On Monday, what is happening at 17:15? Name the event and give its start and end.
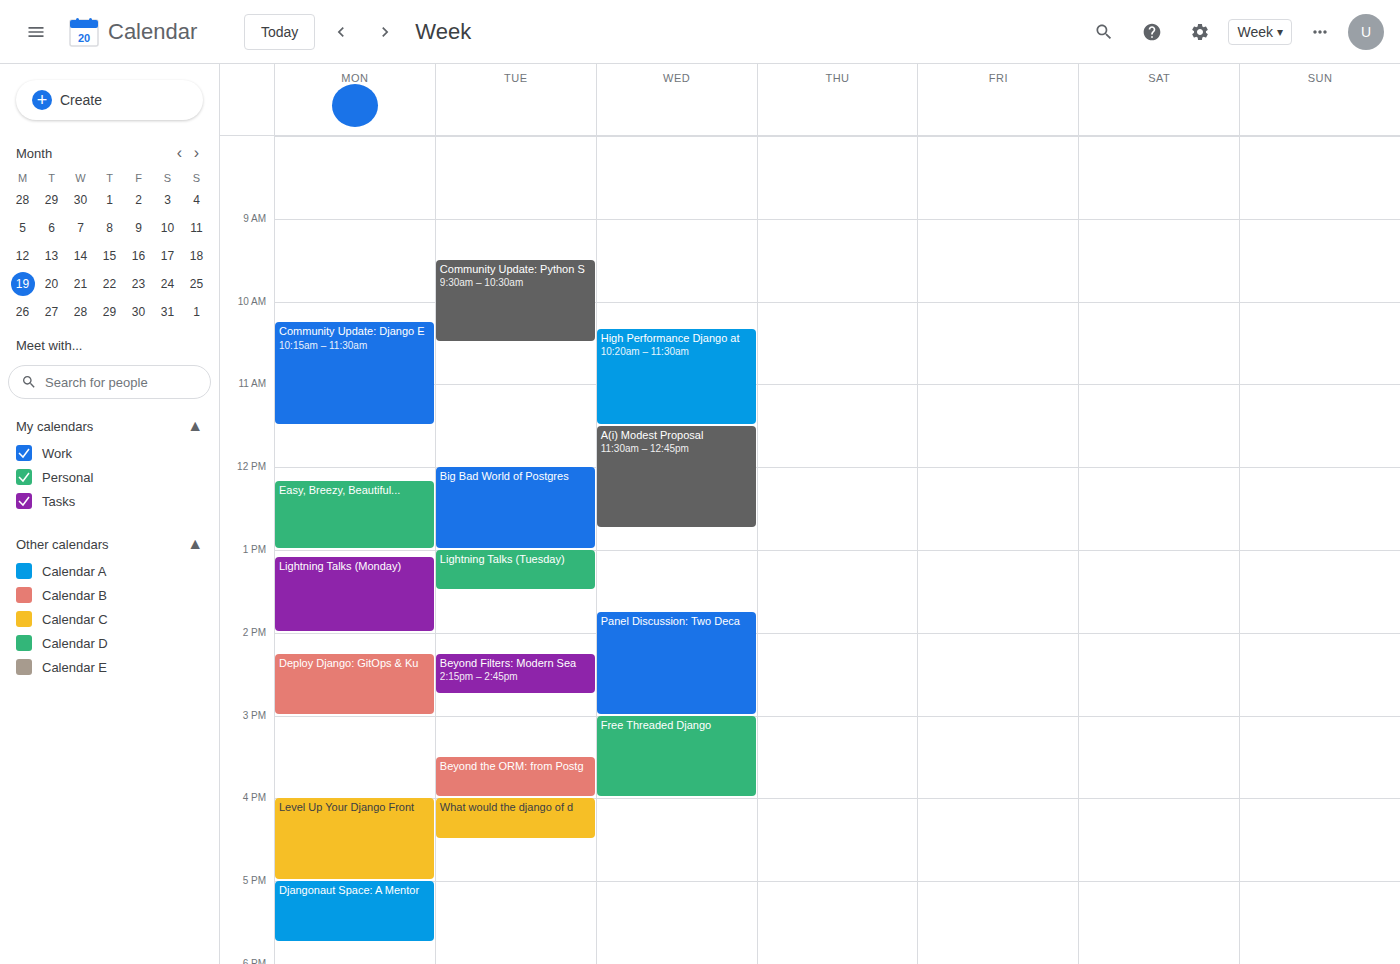
"Djangonaut Space: A Mentor", 17:00 to 17:45